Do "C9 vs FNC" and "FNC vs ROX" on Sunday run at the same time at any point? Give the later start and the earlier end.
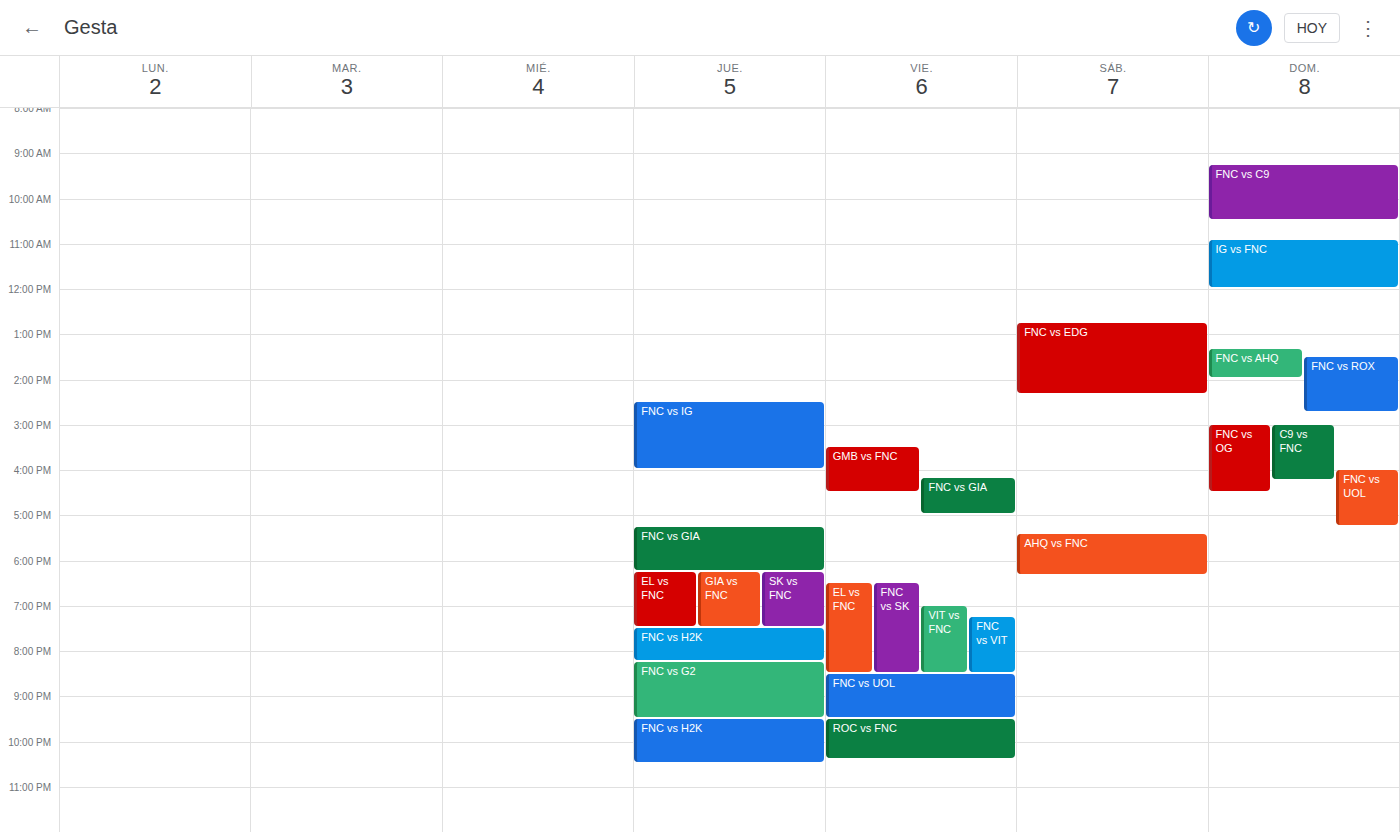
"FNC vs ROX" ends at 2:45 PM and "C9 vs FNC" starts at 3:00 PM -- no overlap.